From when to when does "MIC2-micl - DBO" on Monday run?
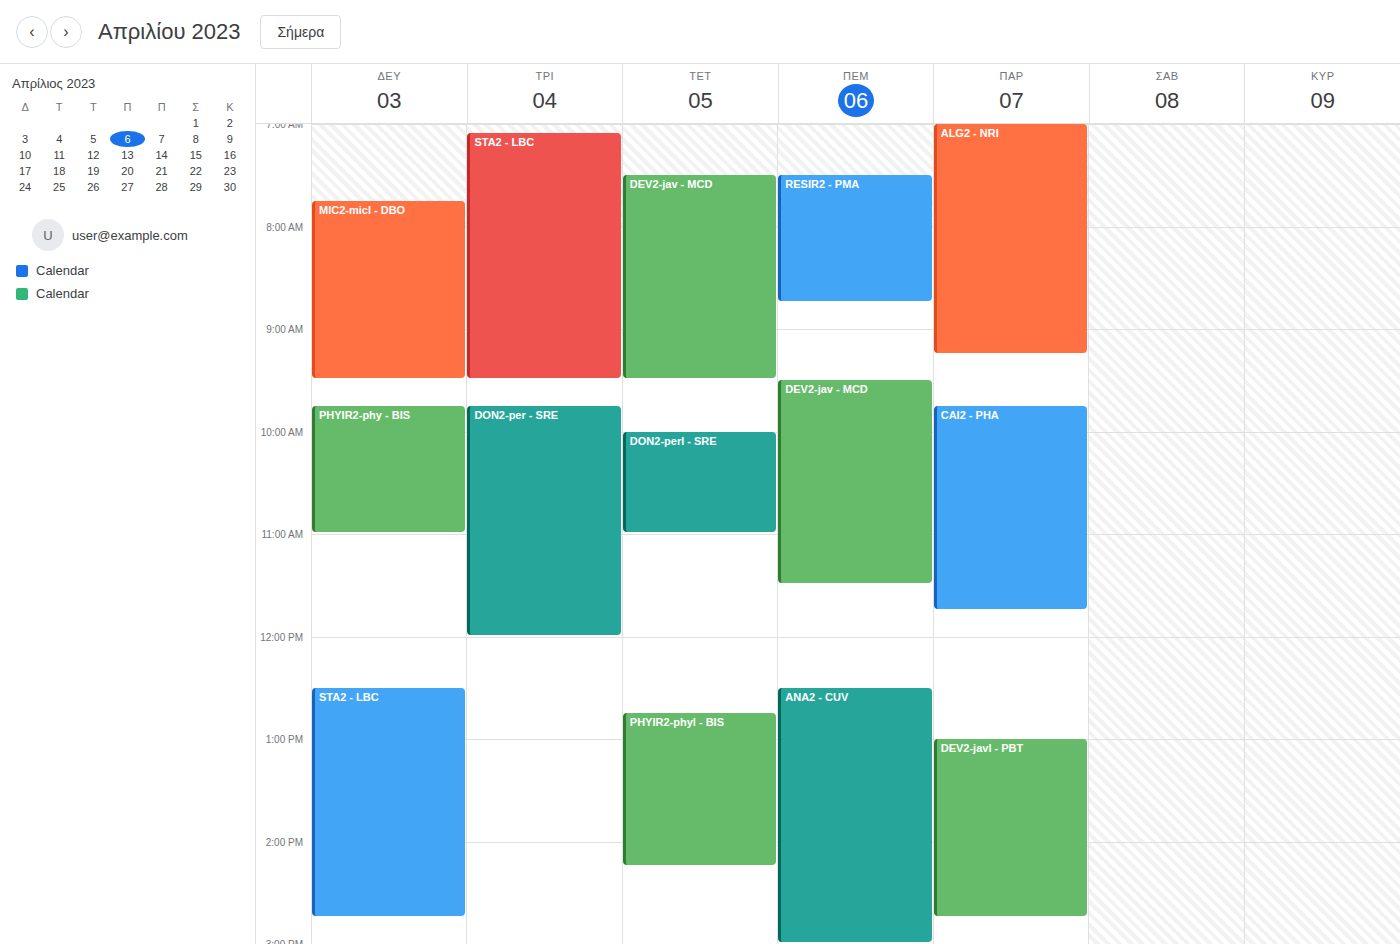
7:45 AM to 9:30 AM